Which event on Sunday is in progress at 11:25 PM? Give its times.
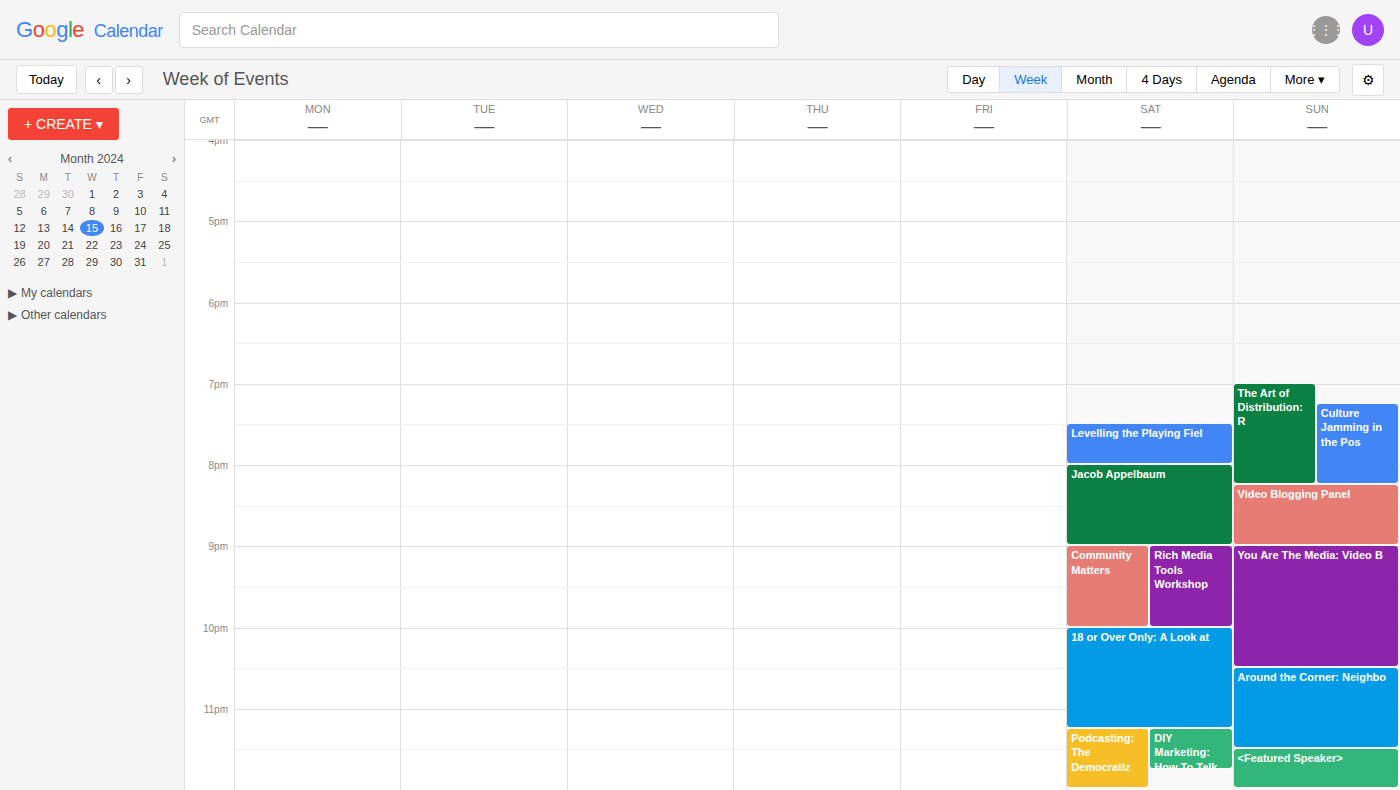
"Around the Corner: Neighbo", 10:30 PM to 11:30 PM